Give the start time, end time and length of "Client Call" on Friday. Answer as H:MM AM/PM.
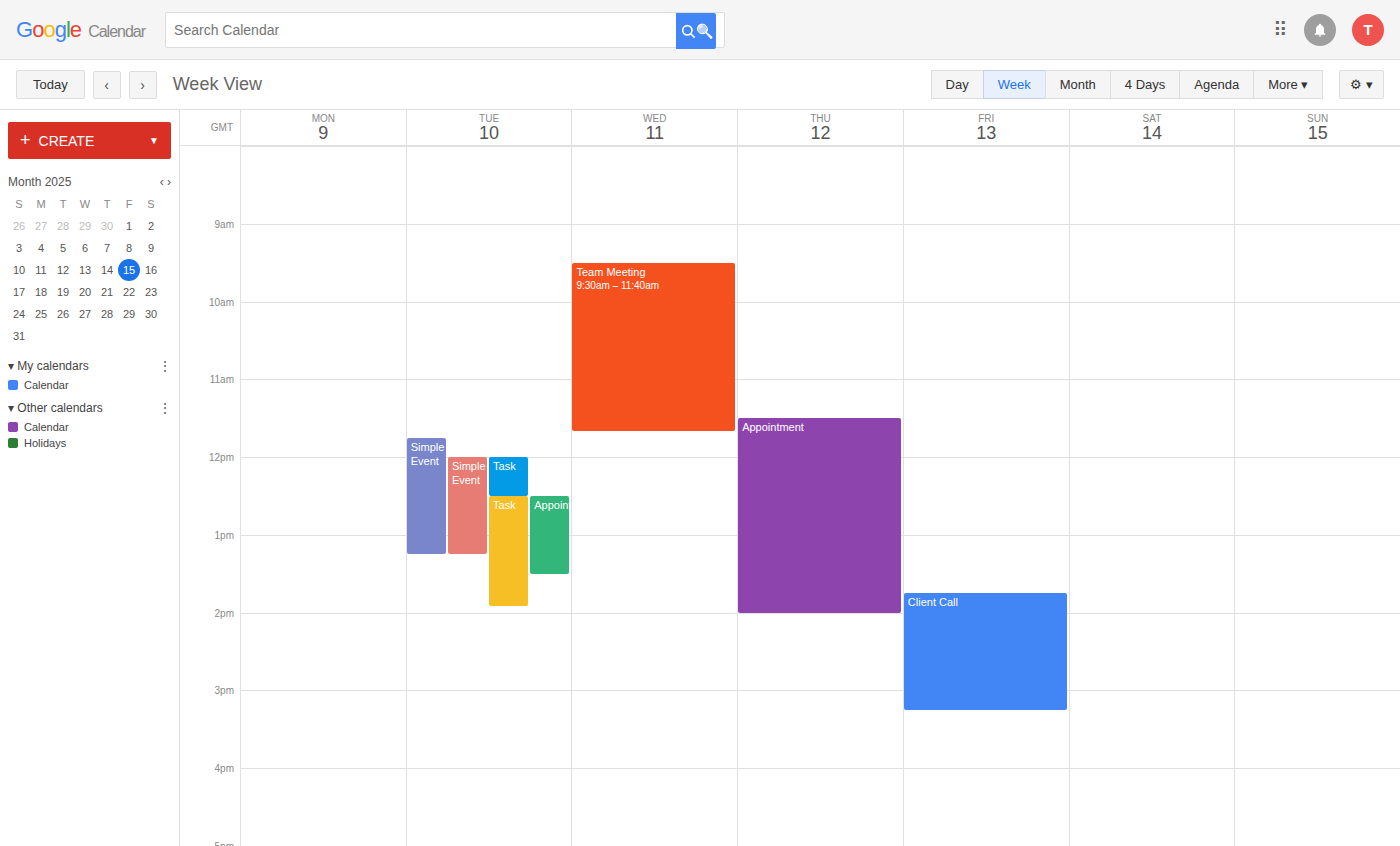
1:45 PM to 3:15 PM, 1 hour 30 minutes